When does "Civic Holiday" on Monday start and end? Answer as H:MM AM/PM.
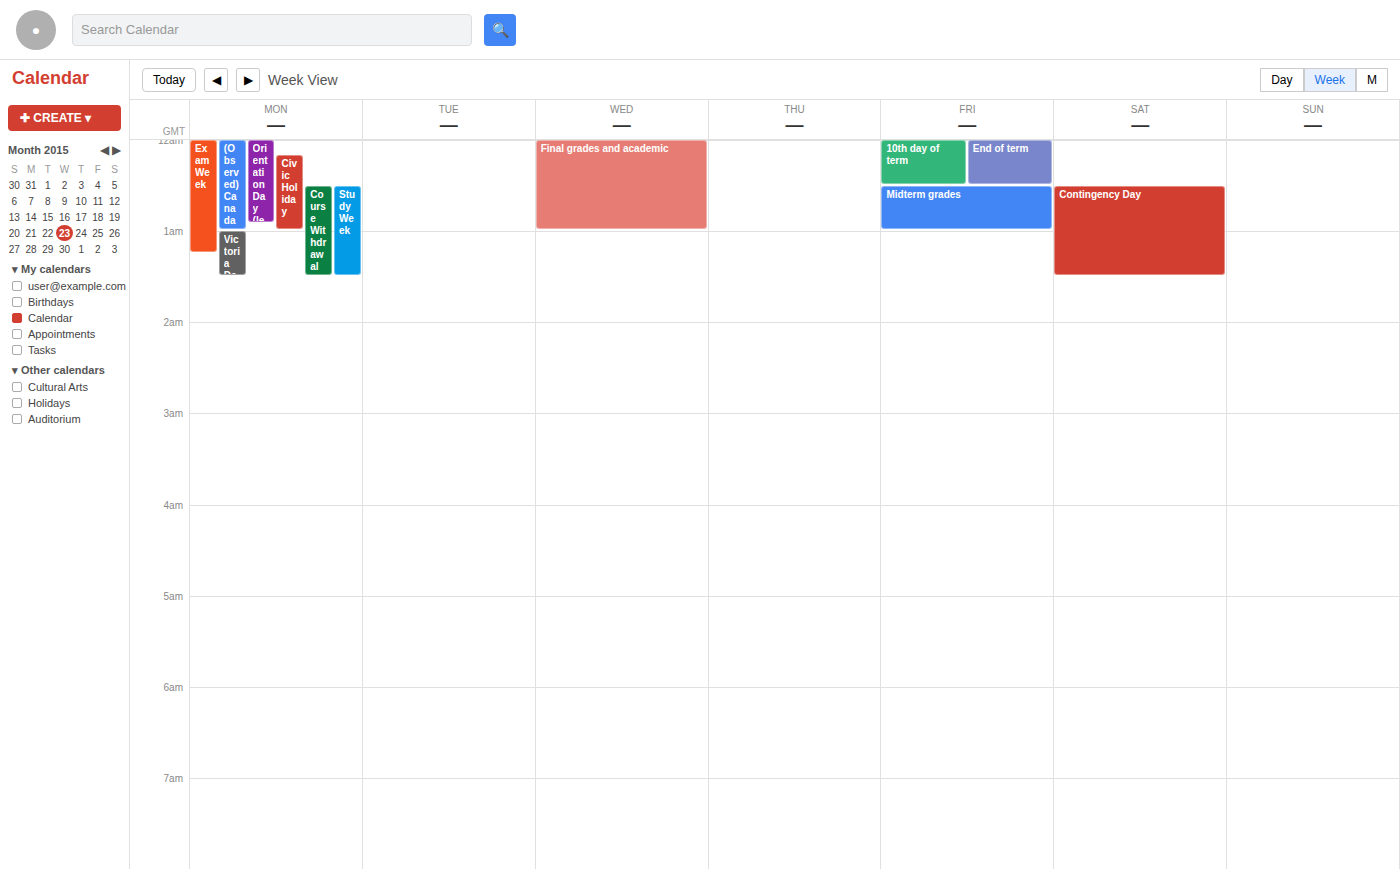
12:10 AM to 1:00 AM